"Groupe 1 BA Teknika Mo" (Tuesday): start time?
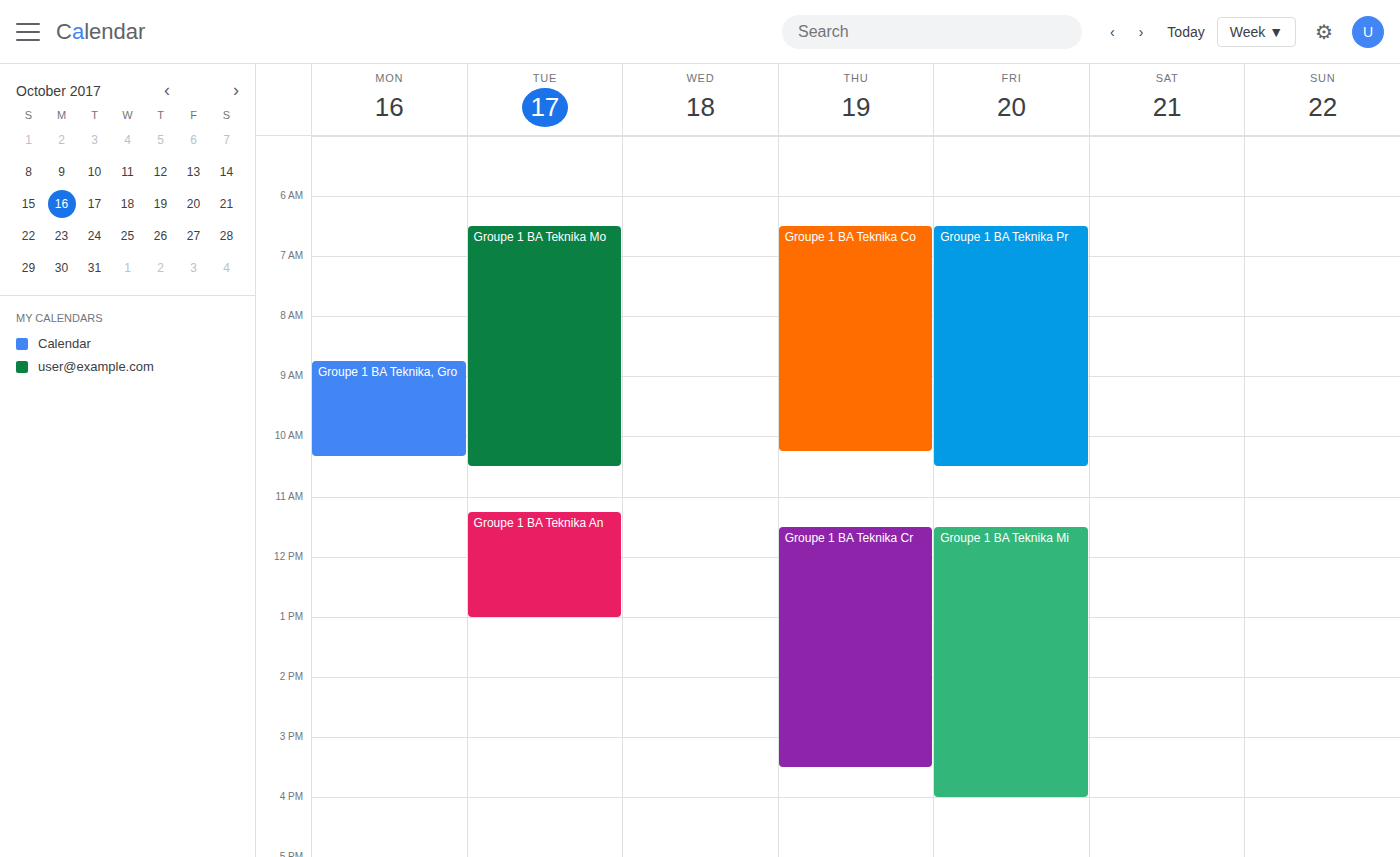
6:30 AM